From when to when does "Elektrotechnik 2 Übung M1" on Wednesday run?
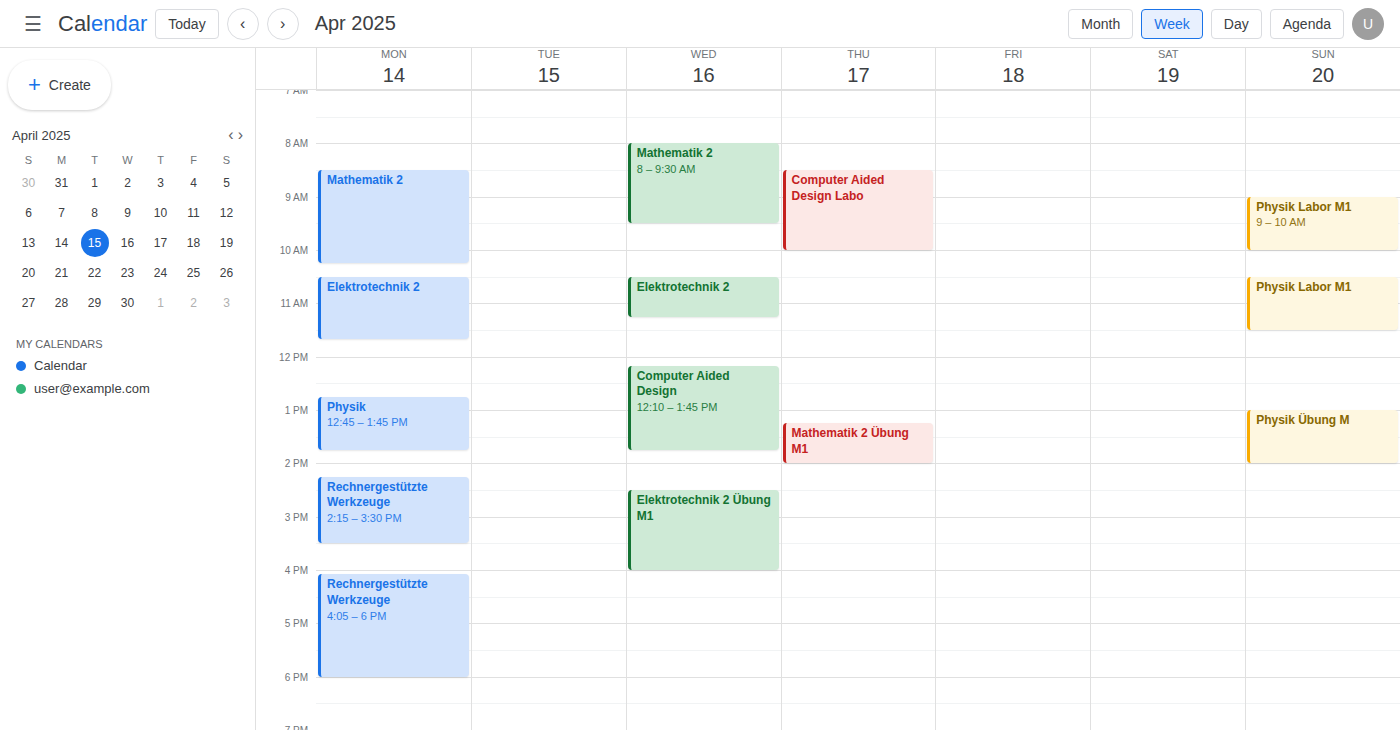
2:30 PM to 4:00 PM